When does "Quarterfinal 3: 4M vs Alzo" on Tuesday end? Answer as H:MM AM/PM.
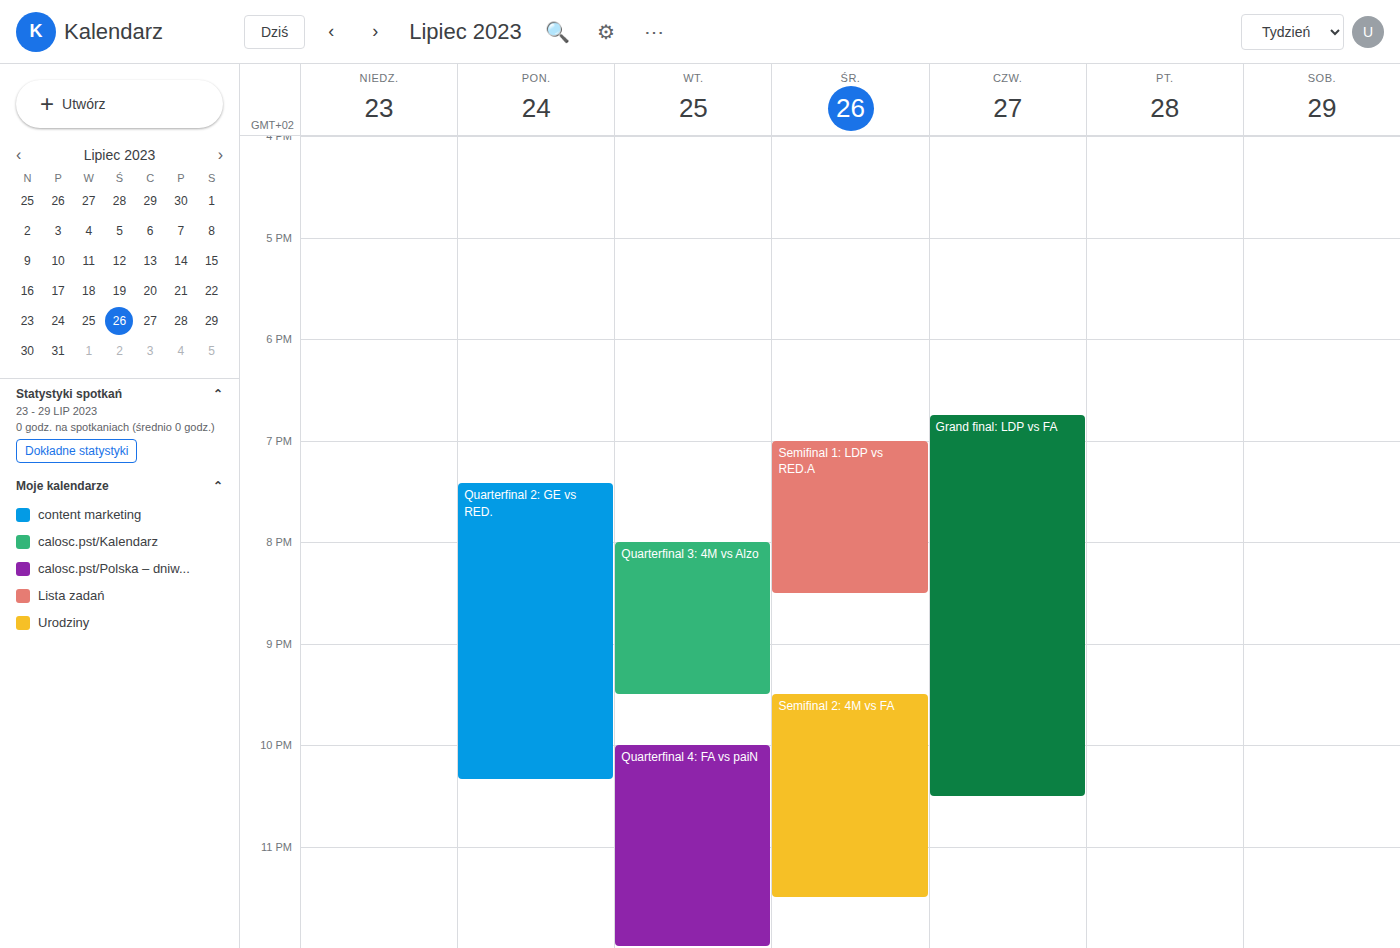
9:30 PM